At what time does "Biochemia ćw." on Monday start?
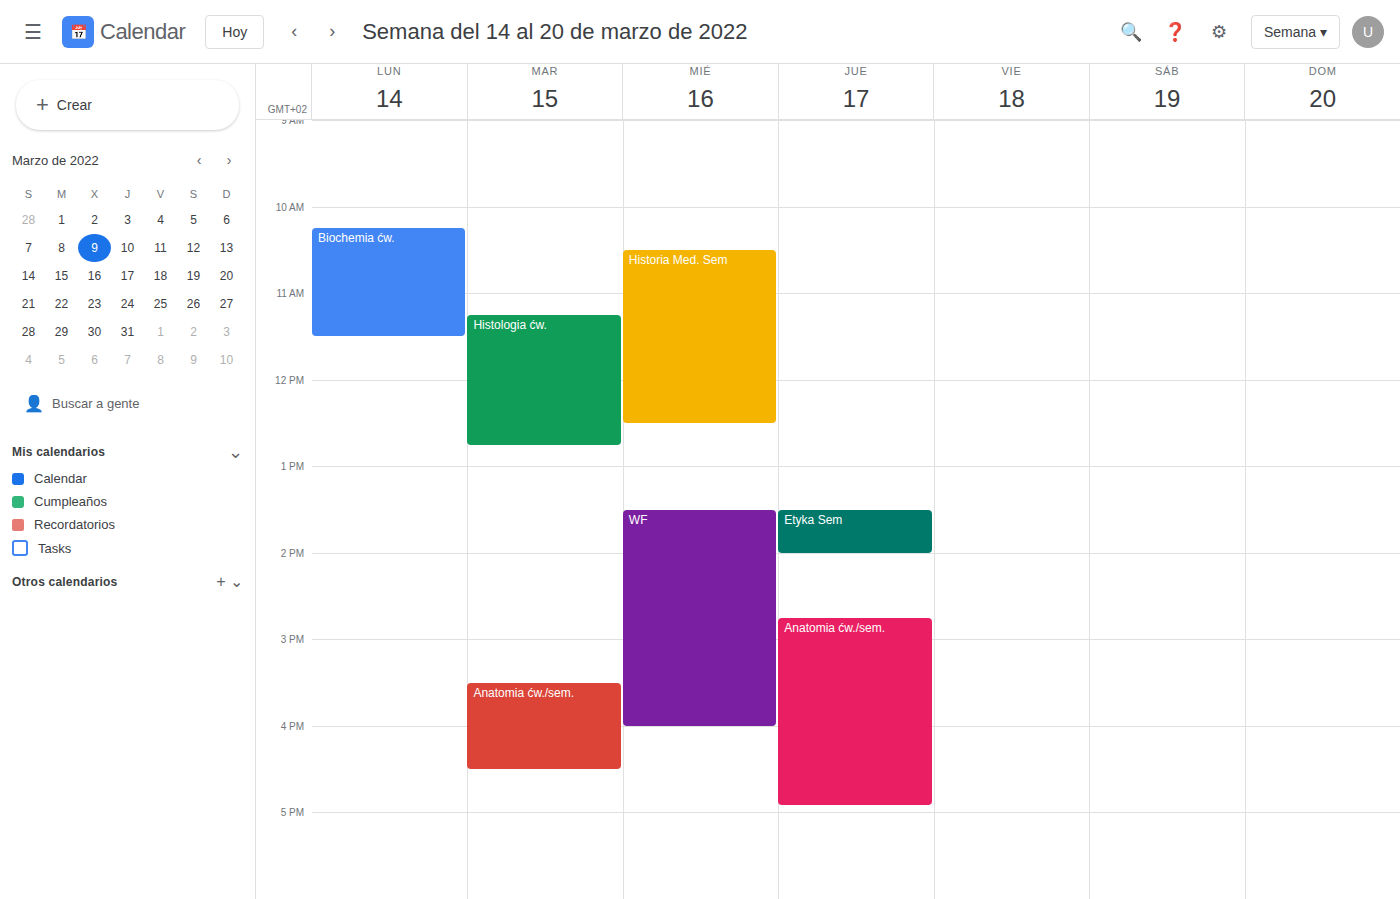
10:15